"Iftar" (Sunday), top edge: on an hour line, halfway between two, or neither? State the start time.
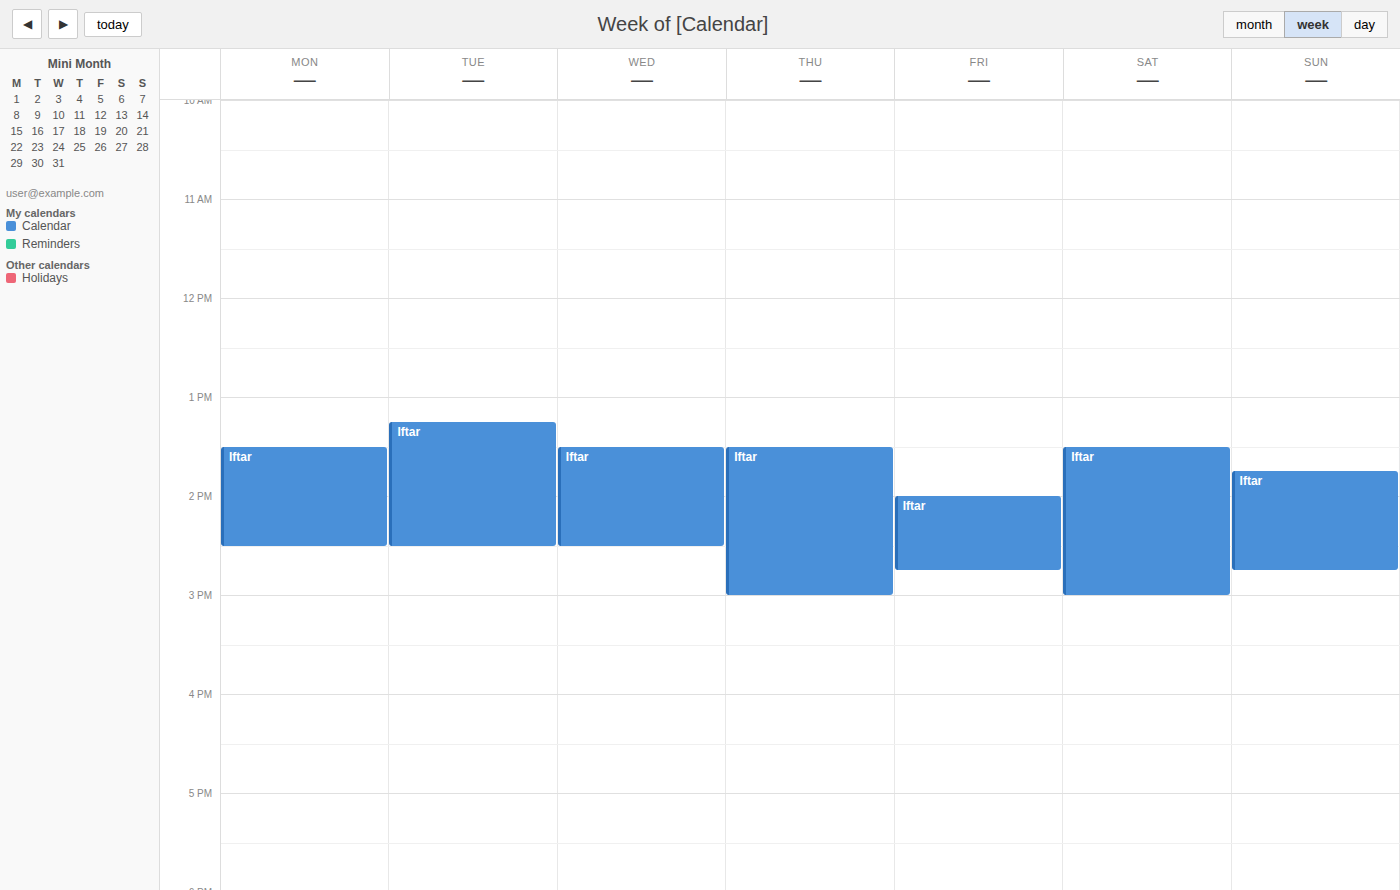
1:45 PM -- neither: three quarters of the way from the 1 PM line to the 2 PM line.